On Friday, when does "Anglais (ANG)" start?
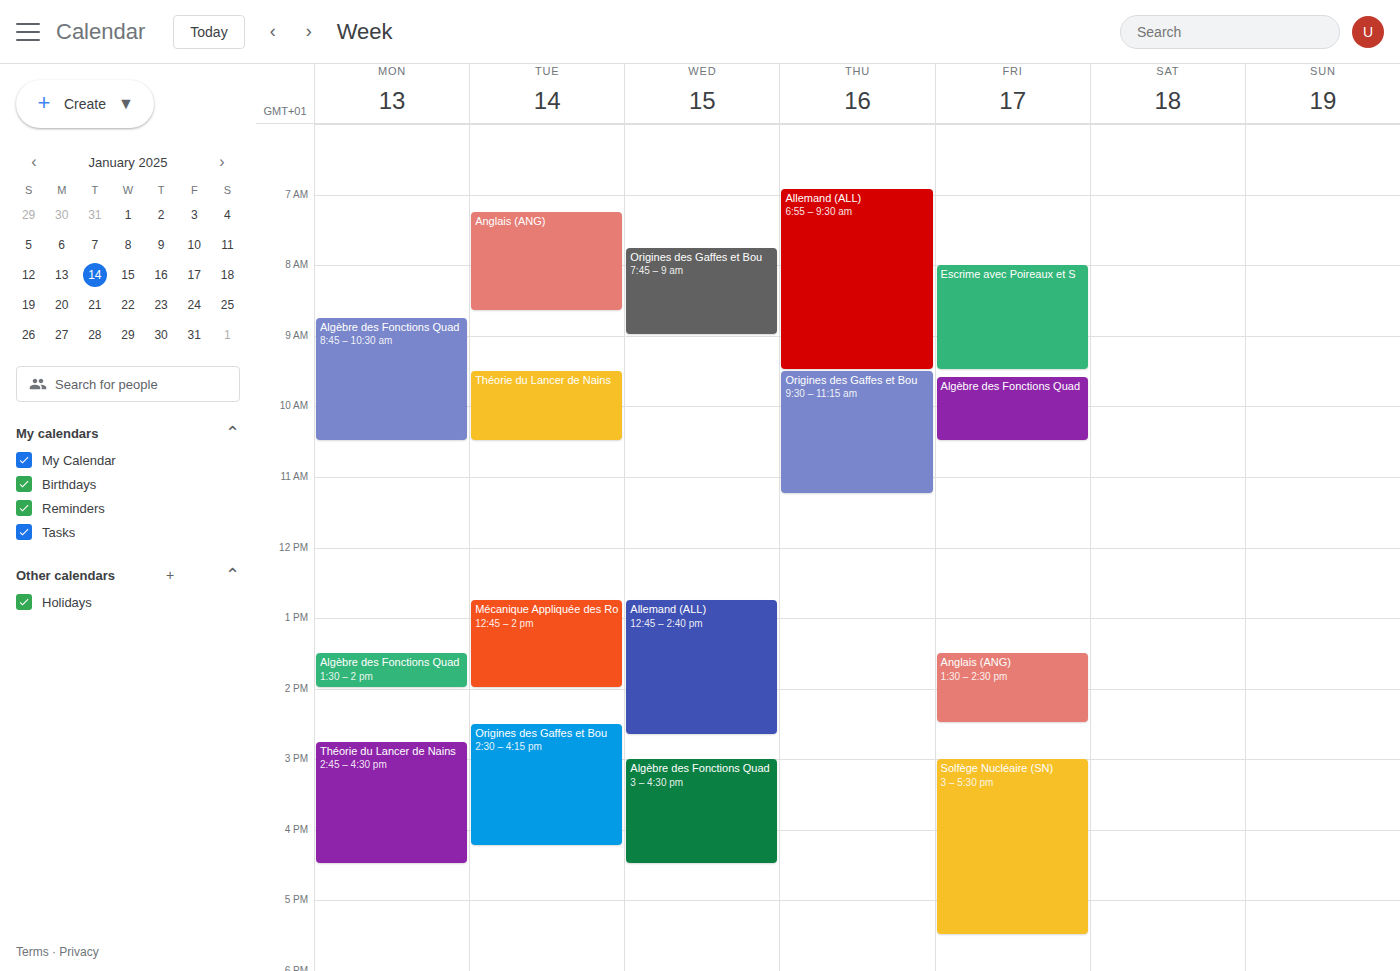
1:30 PM